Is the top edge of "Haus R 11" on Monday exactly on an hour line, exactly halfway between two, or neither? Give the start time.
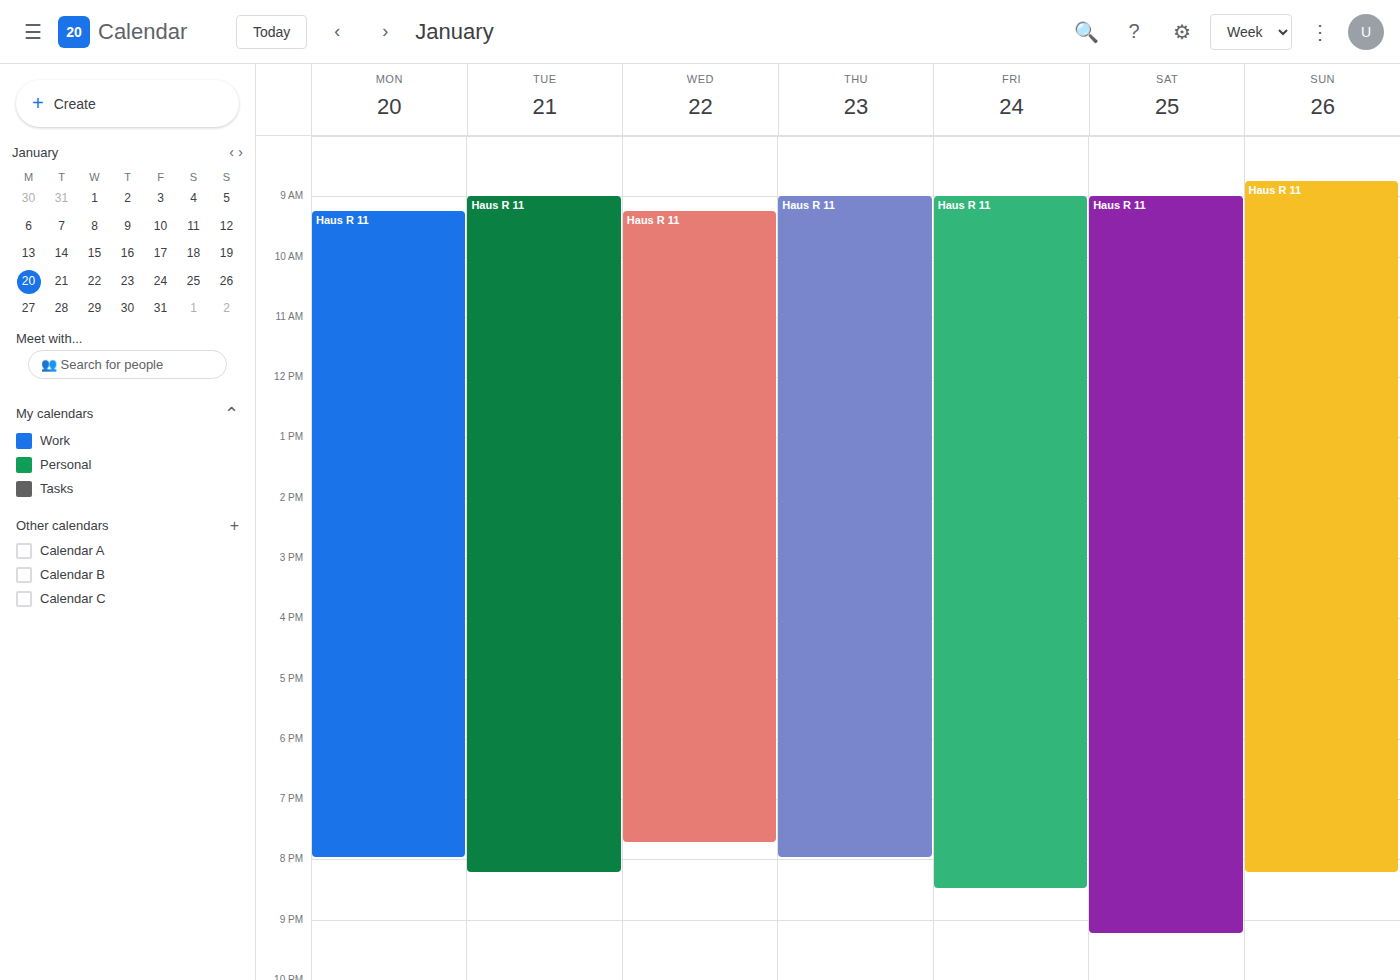
9:15 AM -- neither: a quarter of the way from the 9 AM line to the 10 AM line.